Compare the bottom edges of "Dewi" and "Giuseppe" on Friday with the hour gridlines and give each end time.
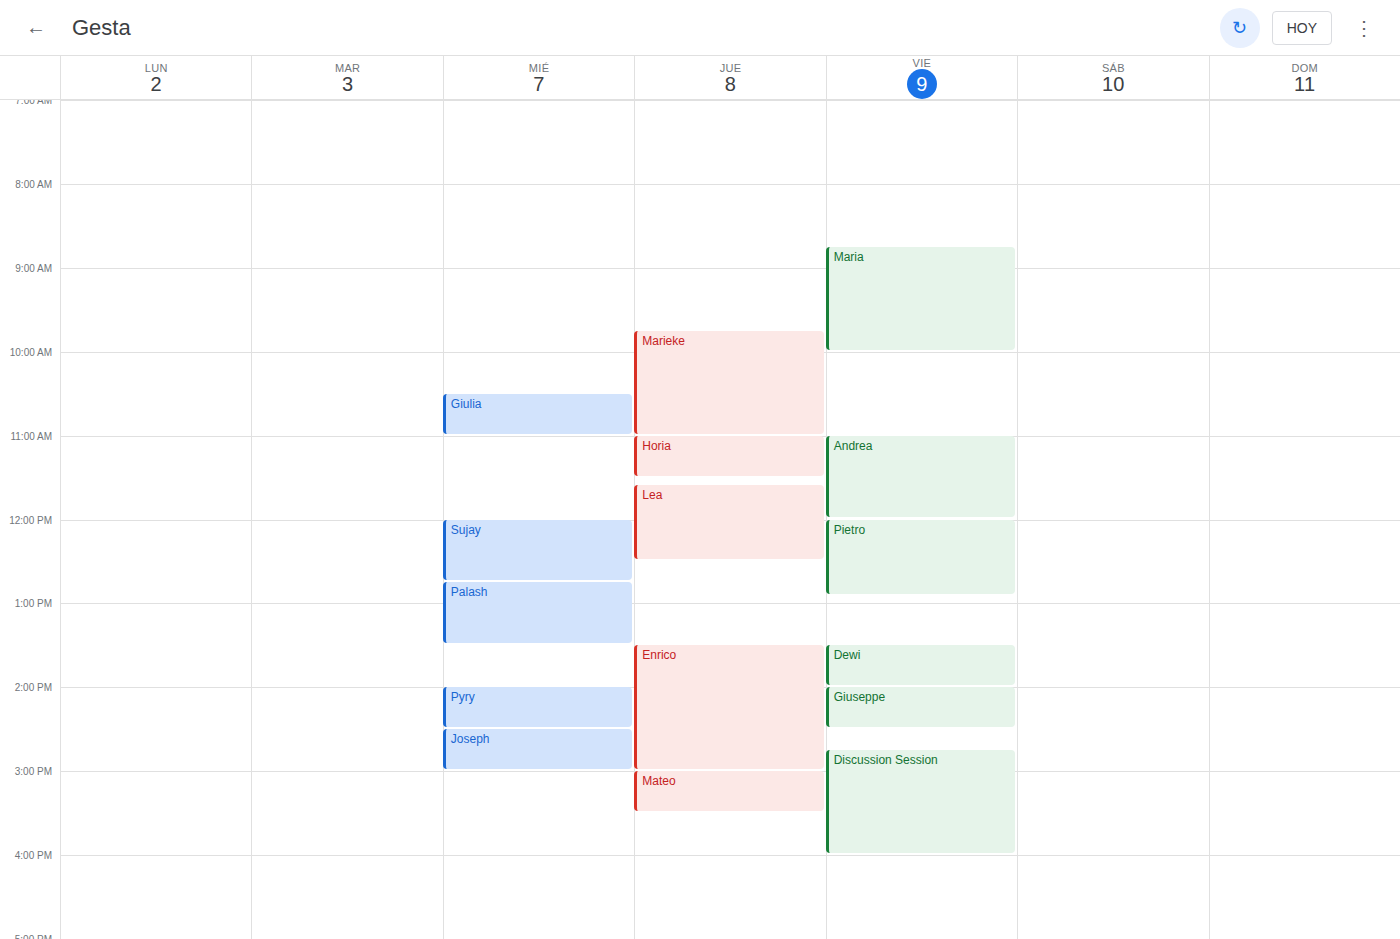
"Dewi": 2:00 PM, exactly on the 2 PM line. "Giuseppe": 2:30 PM, halfway between the 2 PM and 3 PM lines.